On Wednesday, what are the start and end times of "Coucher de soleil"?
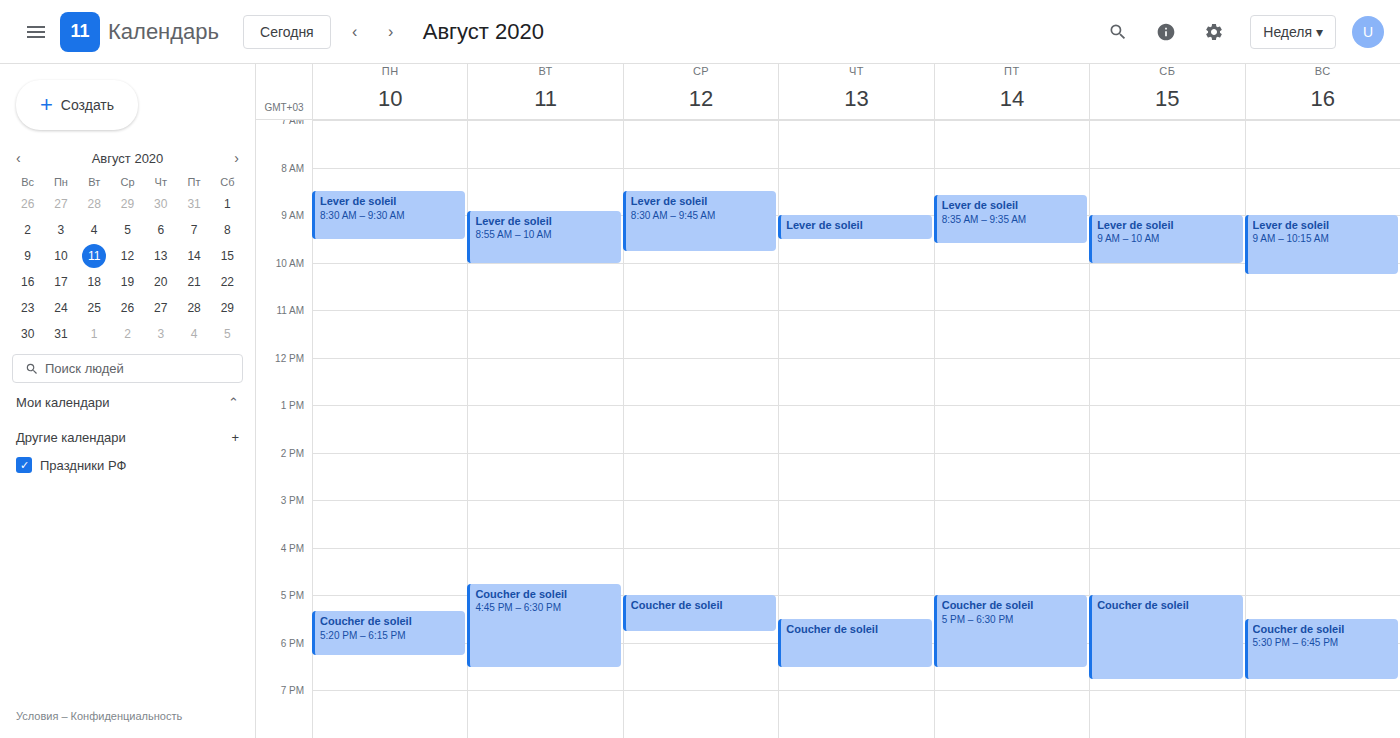
5:00 PM to 5:45 PM